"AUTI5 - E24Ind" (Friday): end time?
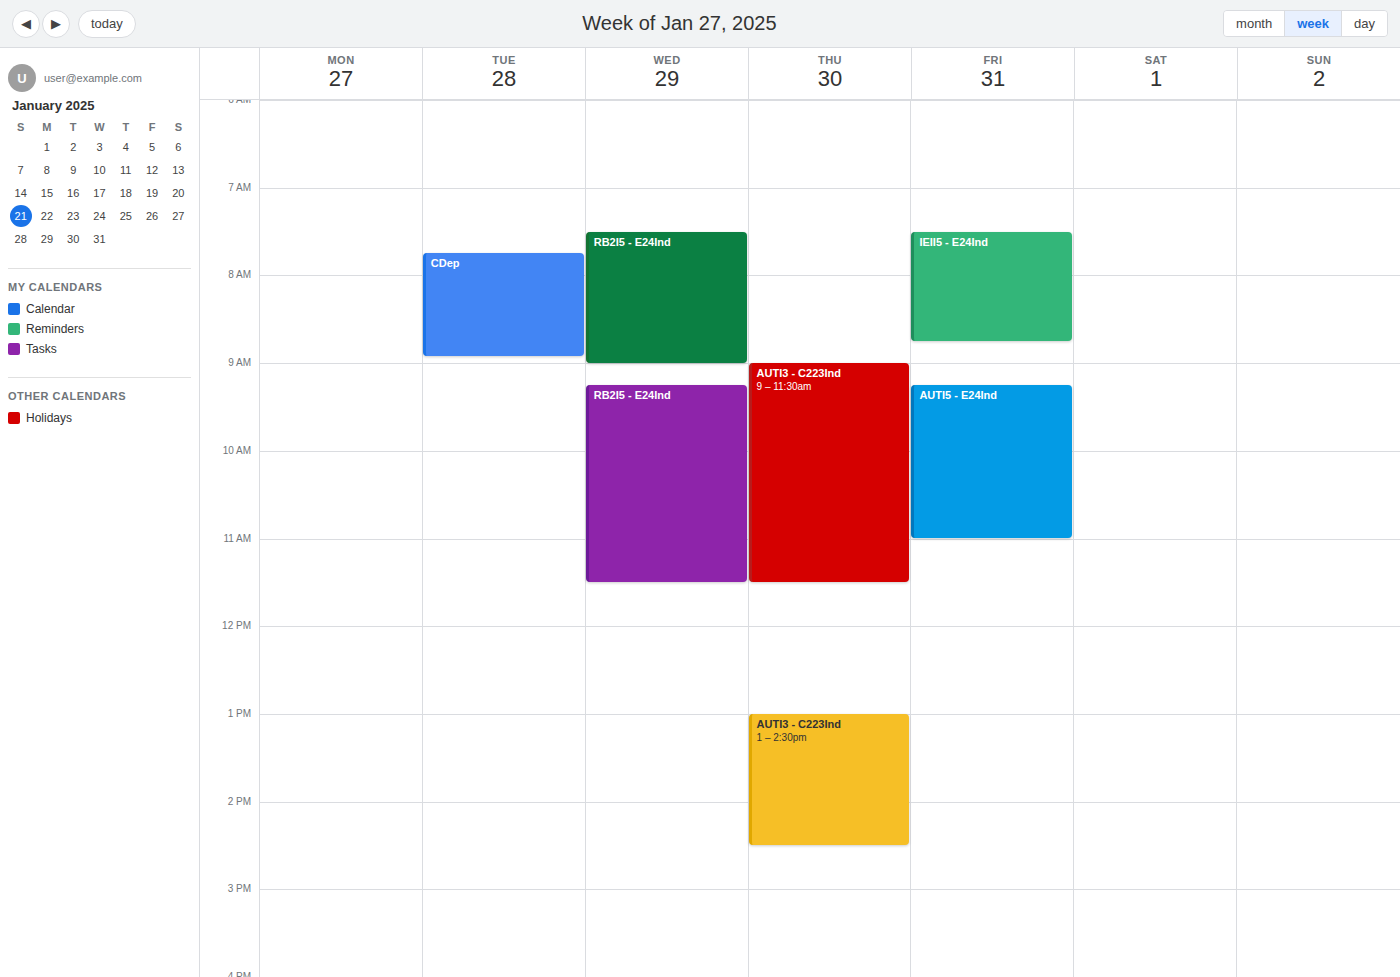
11:00 AM